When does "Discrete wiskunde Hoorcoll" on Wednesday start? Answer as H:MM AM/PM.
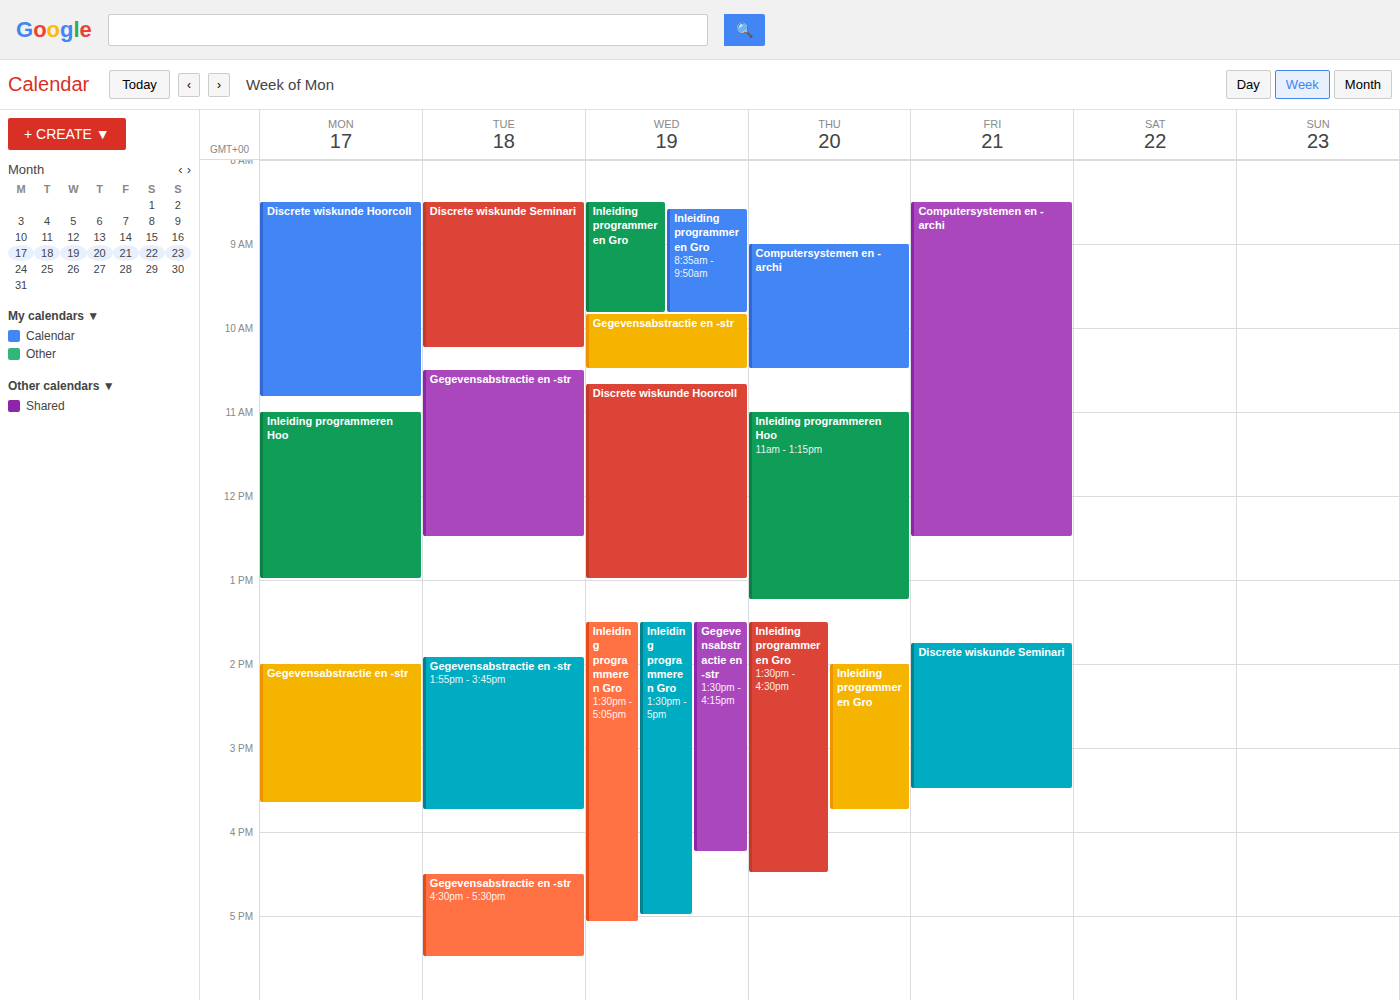
10:40 AM